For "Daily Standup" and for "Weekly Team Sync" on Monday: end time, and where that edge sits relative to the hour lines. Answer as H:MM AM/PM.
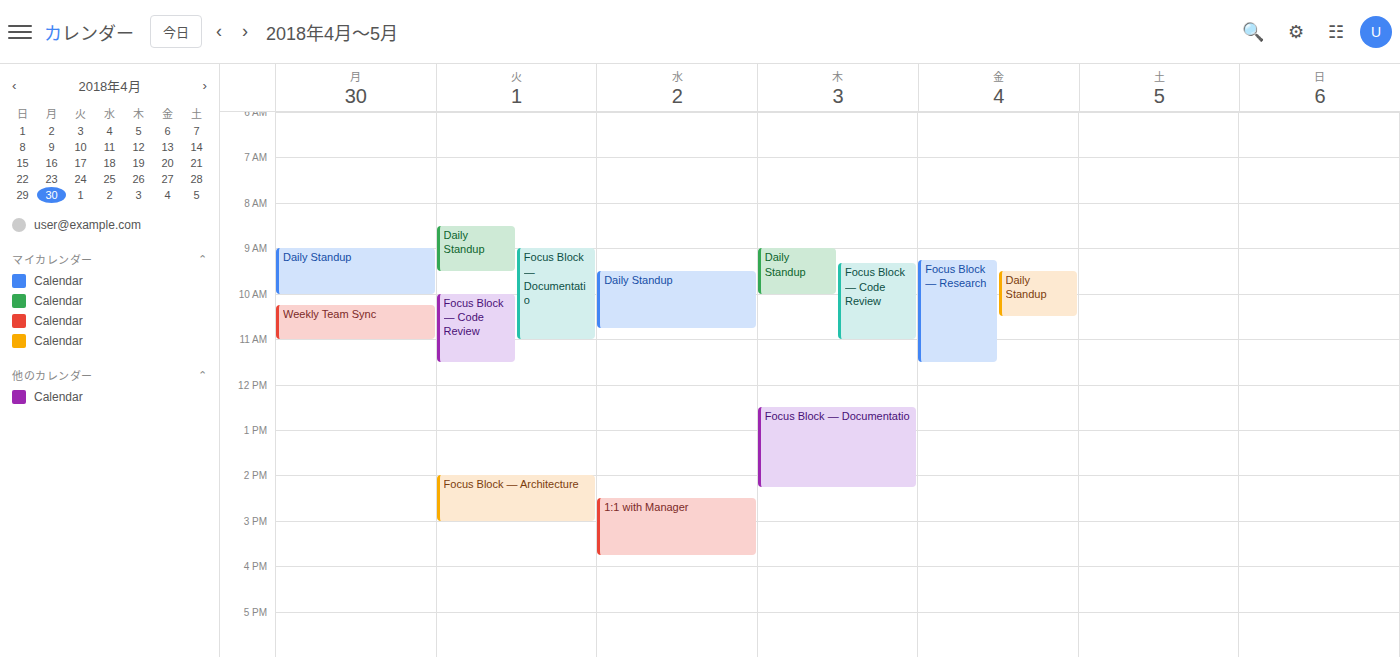
"Daily Standup": 10:00 AM, exactly on the 10 AM line. "Weekly Team Sync": 11:00 AM, exactly on the 11 AM line.